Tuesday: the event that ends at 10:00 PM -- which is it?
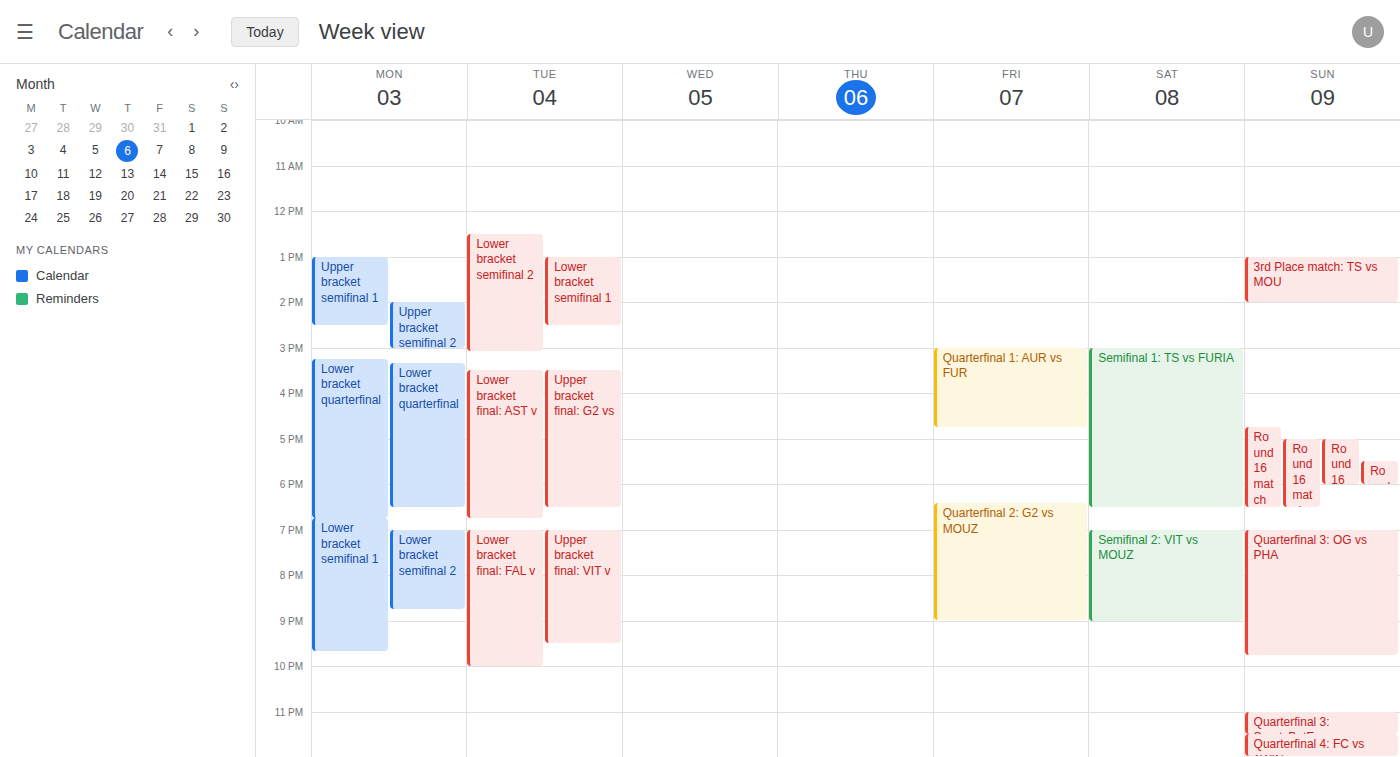
"Lower bracket final: FAL v"